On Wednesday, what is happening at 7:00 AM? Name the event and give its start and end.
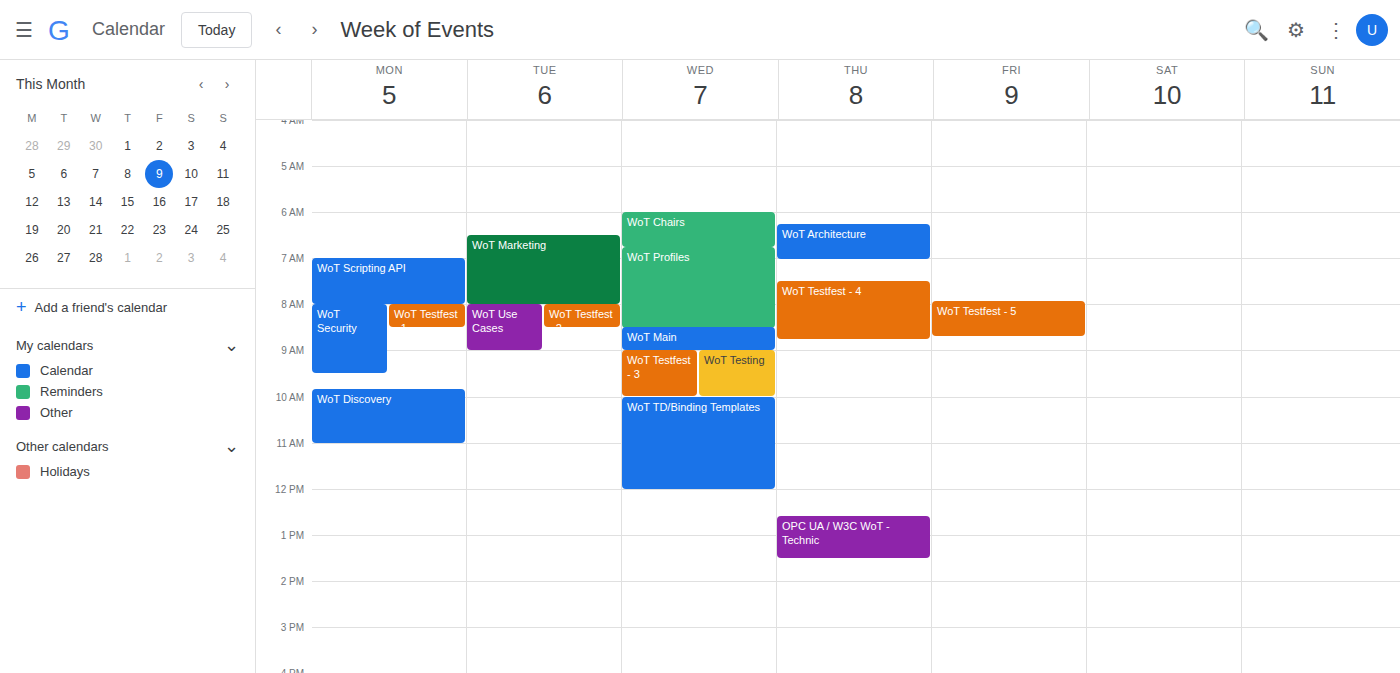
"WoT Profiles", 6:45 AM to 8:30 AM